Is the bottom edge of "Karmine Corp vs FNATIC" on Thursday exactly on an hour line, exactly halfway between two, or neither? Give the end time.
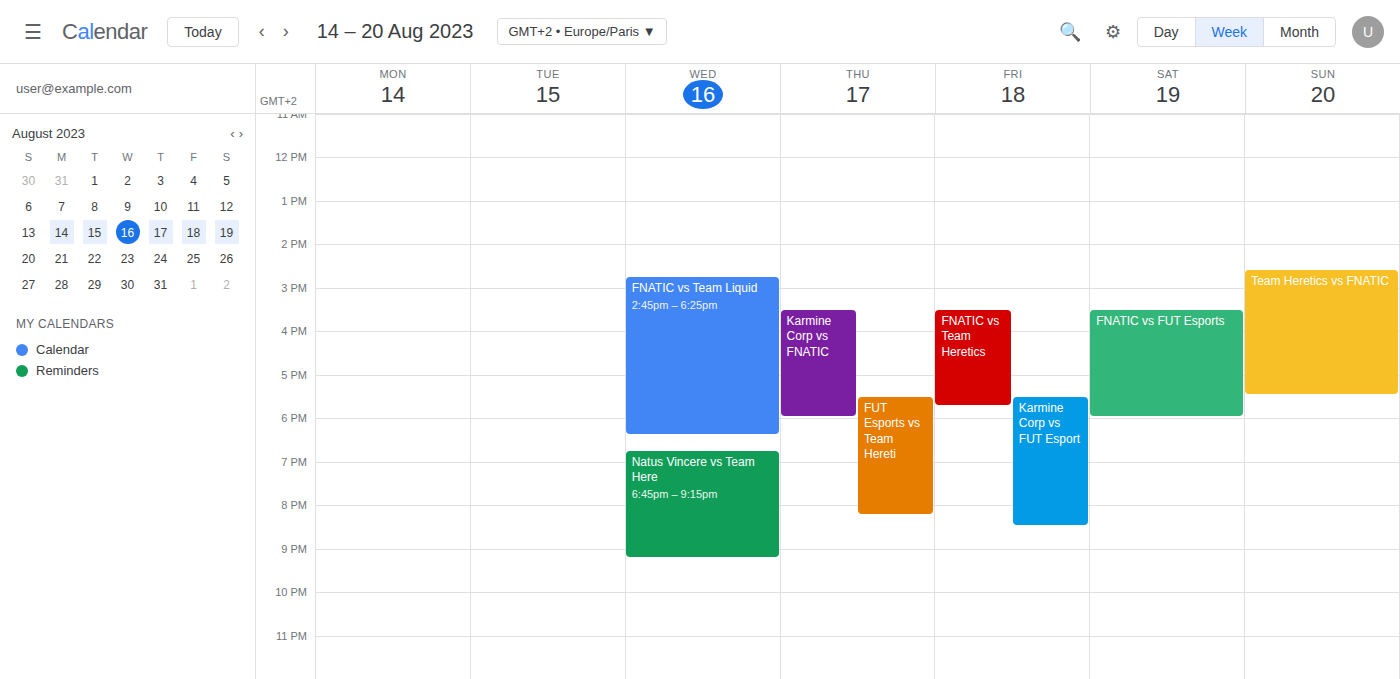
6:00 PM -- exactly on the 6 PM line.